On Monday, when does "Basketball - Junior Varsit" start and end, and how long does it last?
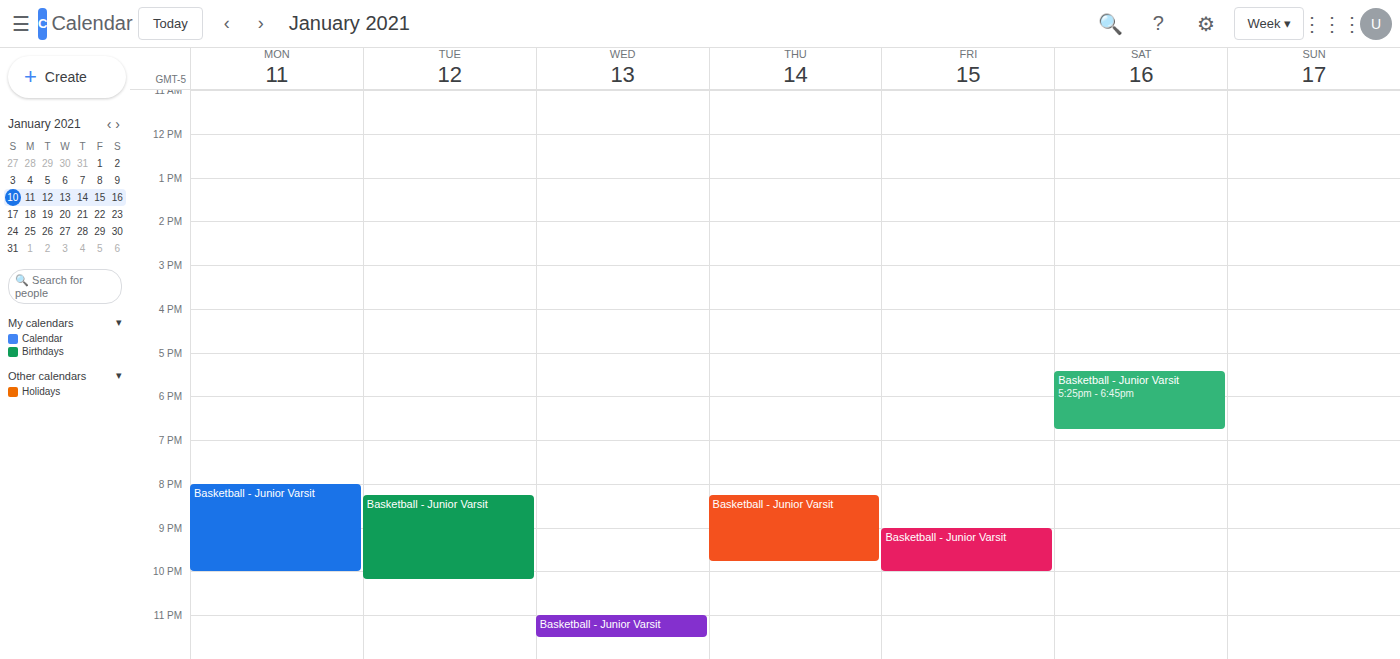
8:00 PM to 10:00 PM, 2 hours